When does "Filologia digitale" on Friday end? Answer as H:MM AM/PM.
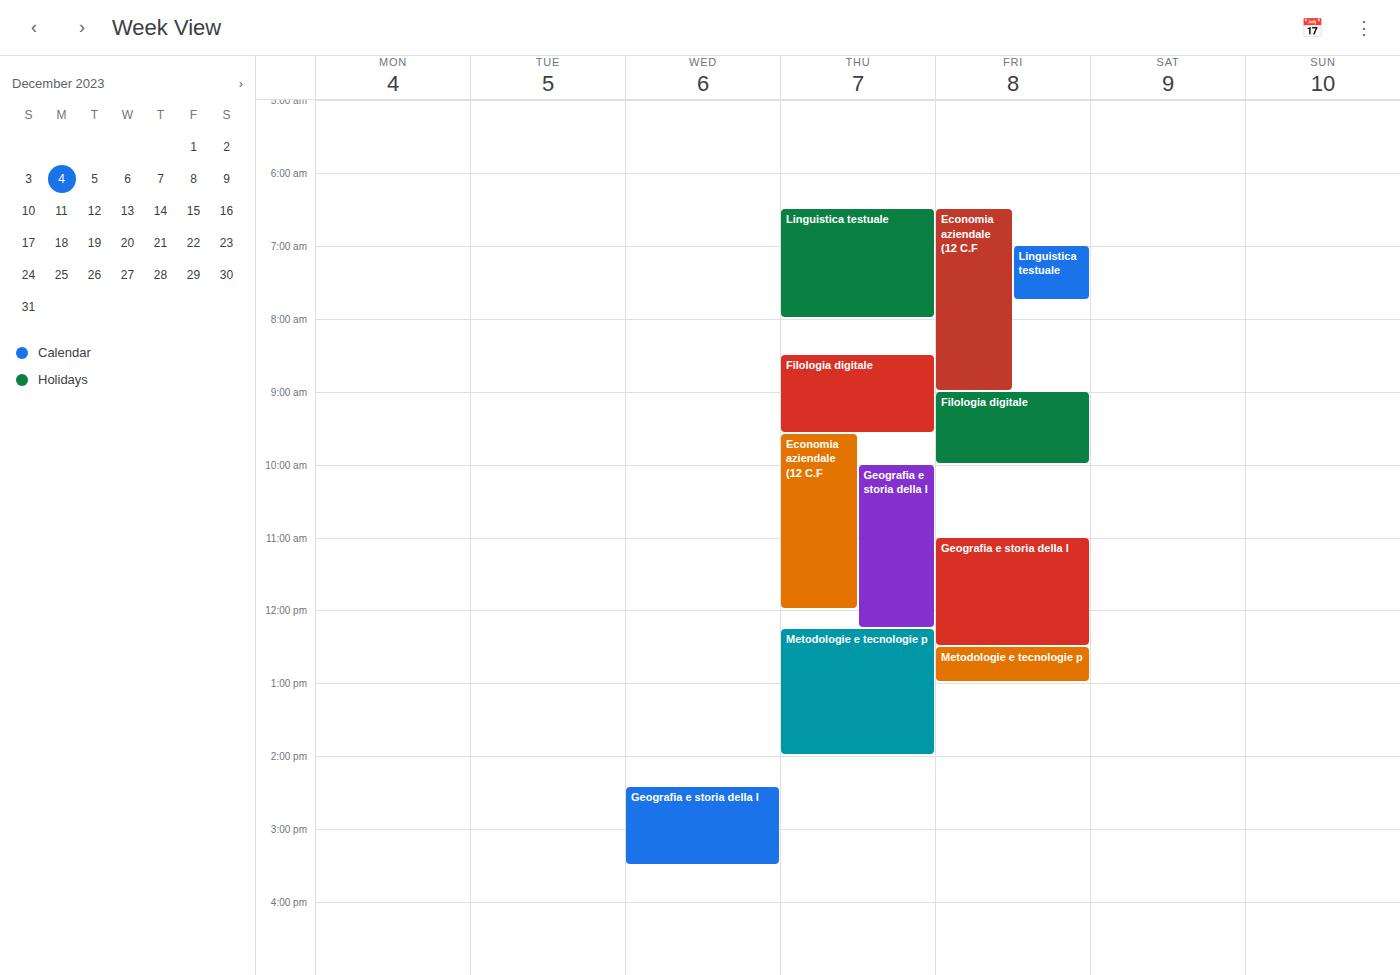
10:00 AM